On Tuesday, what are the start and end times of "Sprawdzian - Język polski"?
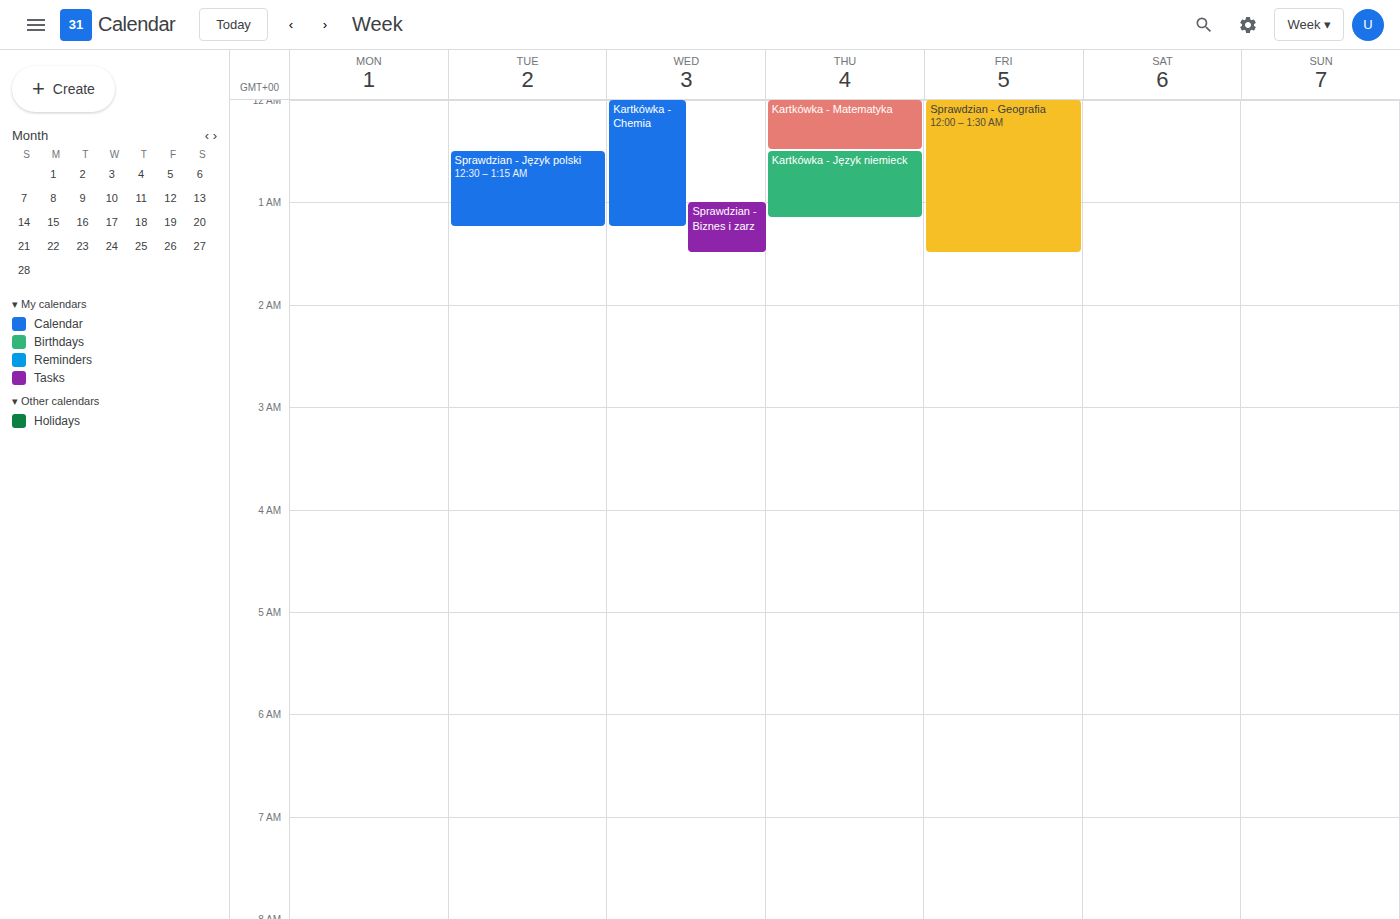
12:30 AM to 1:15 AM